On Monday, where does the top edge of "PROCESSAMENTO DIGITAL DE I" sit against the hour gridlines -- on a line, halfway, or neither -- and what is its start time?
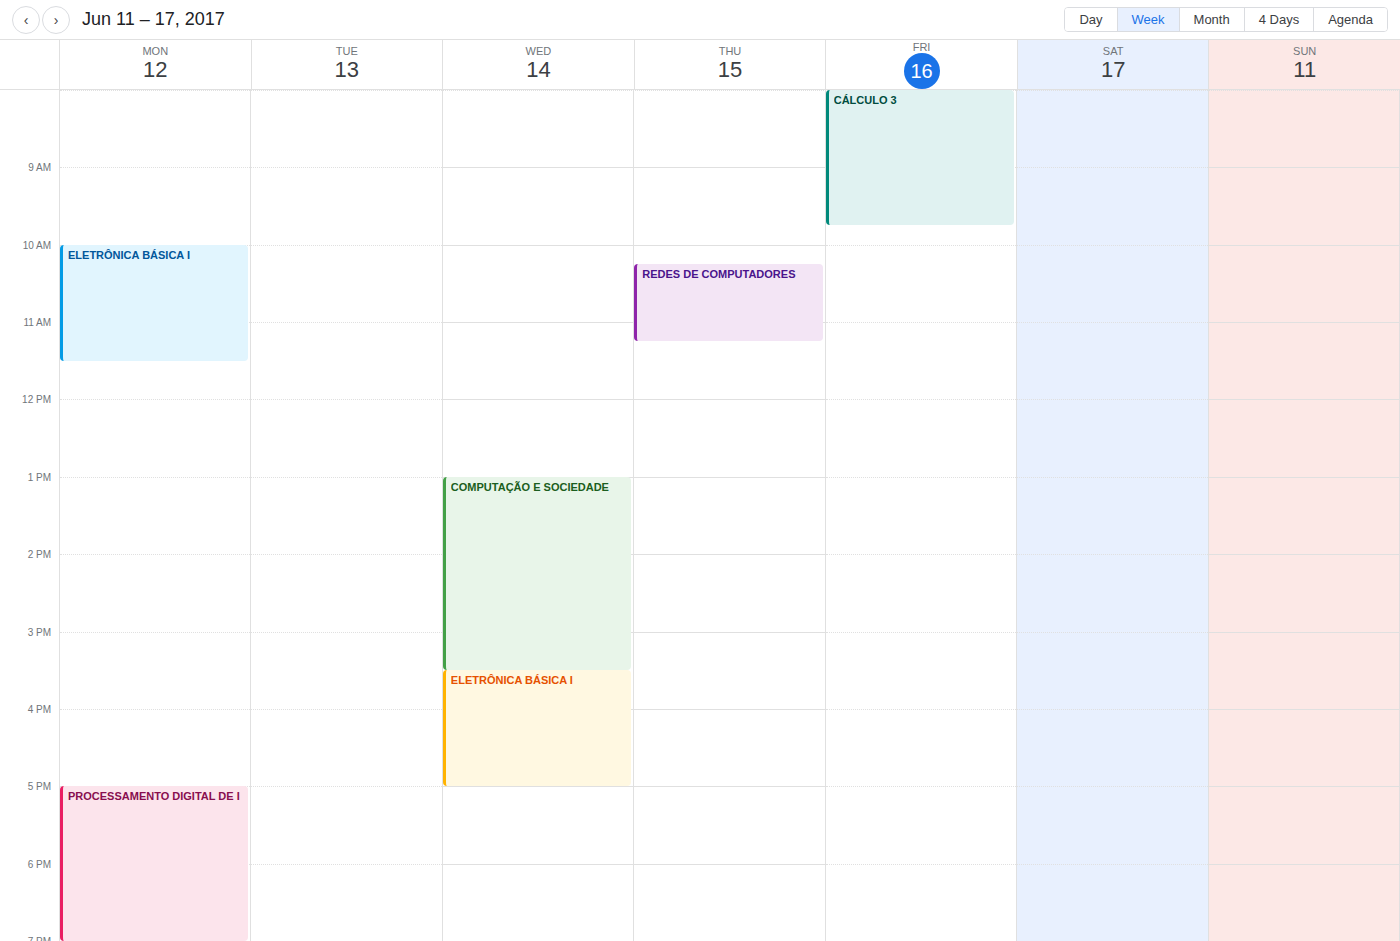
5:00 PM -- exactly on the 5 PM line.